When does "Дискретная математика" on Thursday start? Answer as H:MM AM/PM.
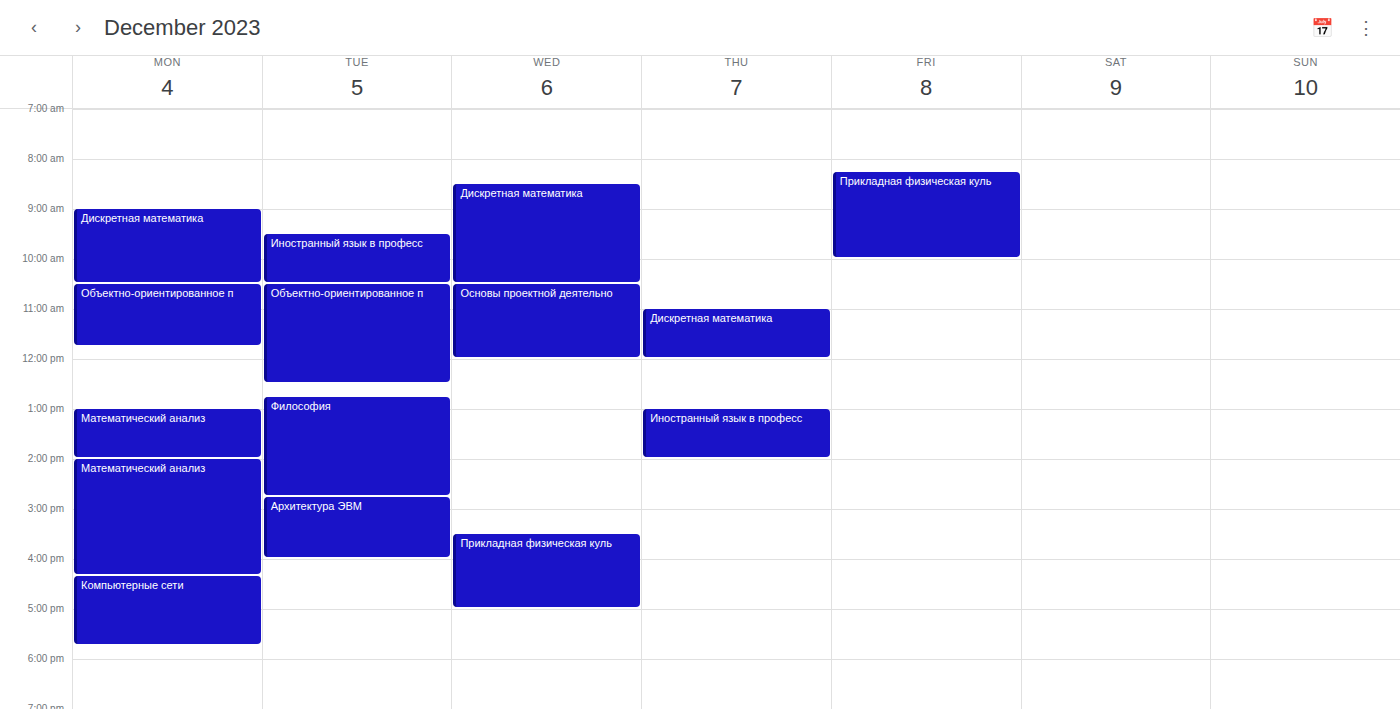
11:00 AM